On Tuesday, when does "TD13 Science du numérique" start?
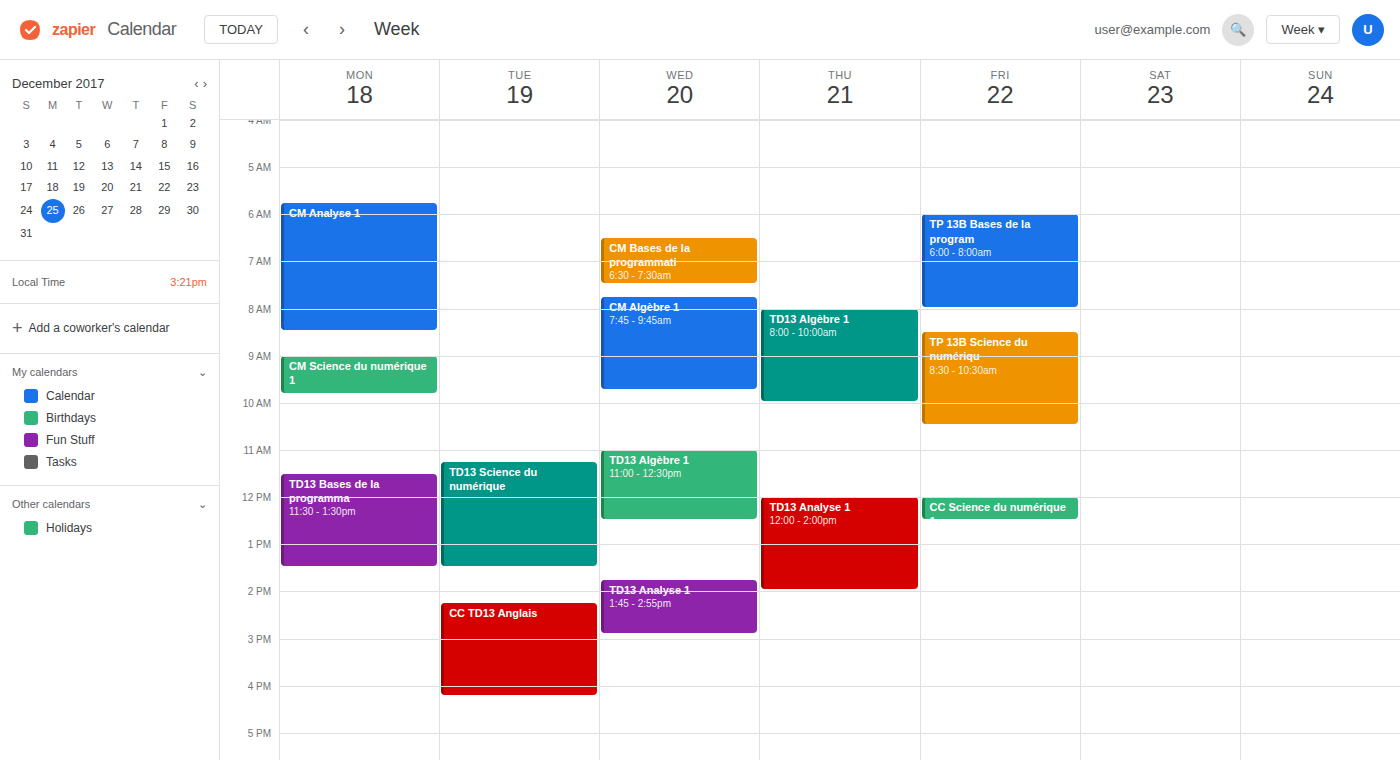
11:15 AM